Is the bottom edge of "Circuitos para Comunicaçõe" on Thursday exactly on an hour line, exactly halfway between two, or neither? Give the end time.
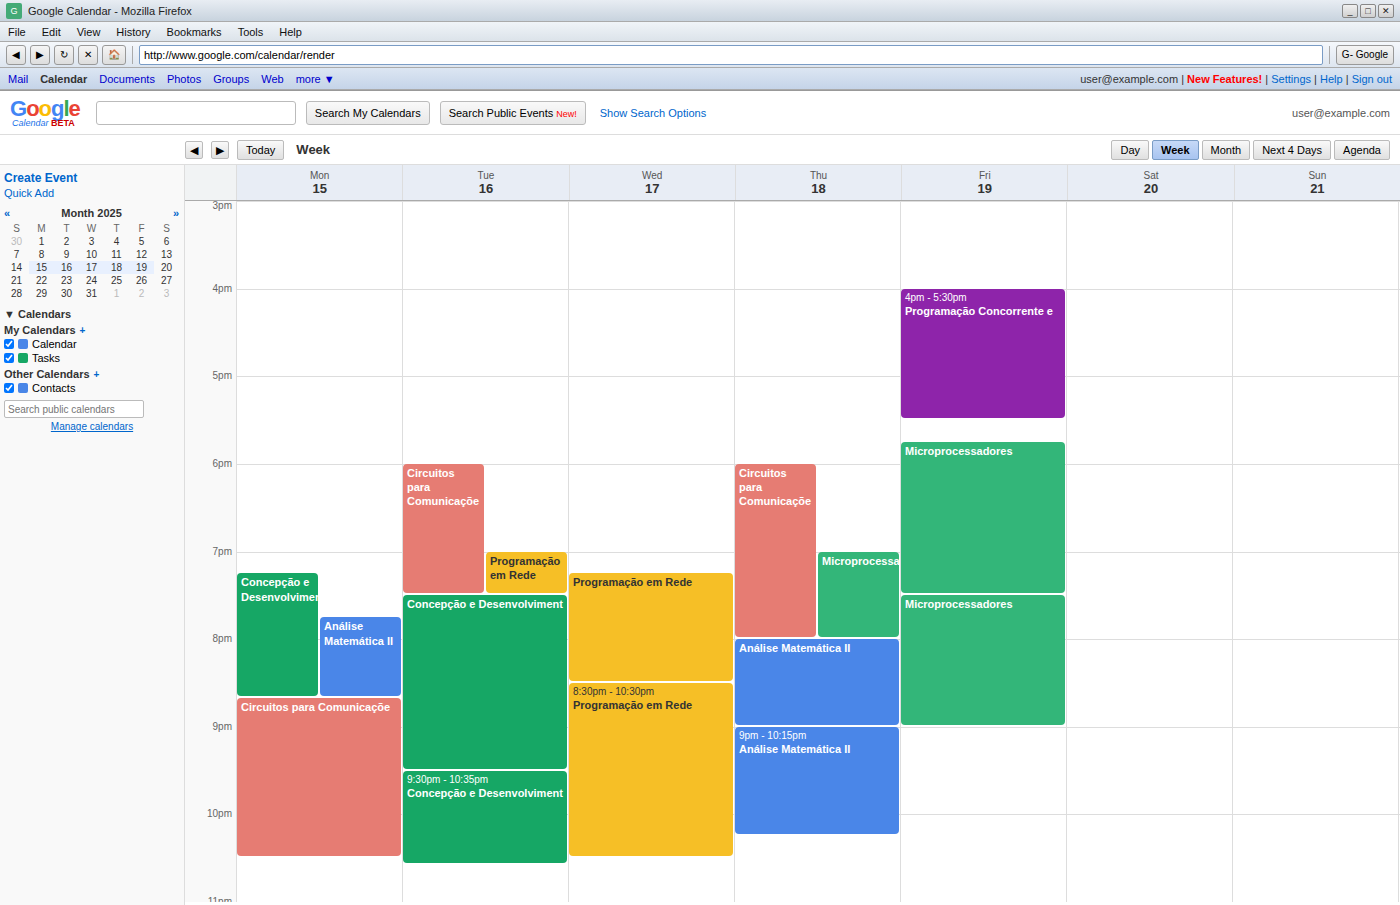
20:00 -- exactly on the 20:00 line.